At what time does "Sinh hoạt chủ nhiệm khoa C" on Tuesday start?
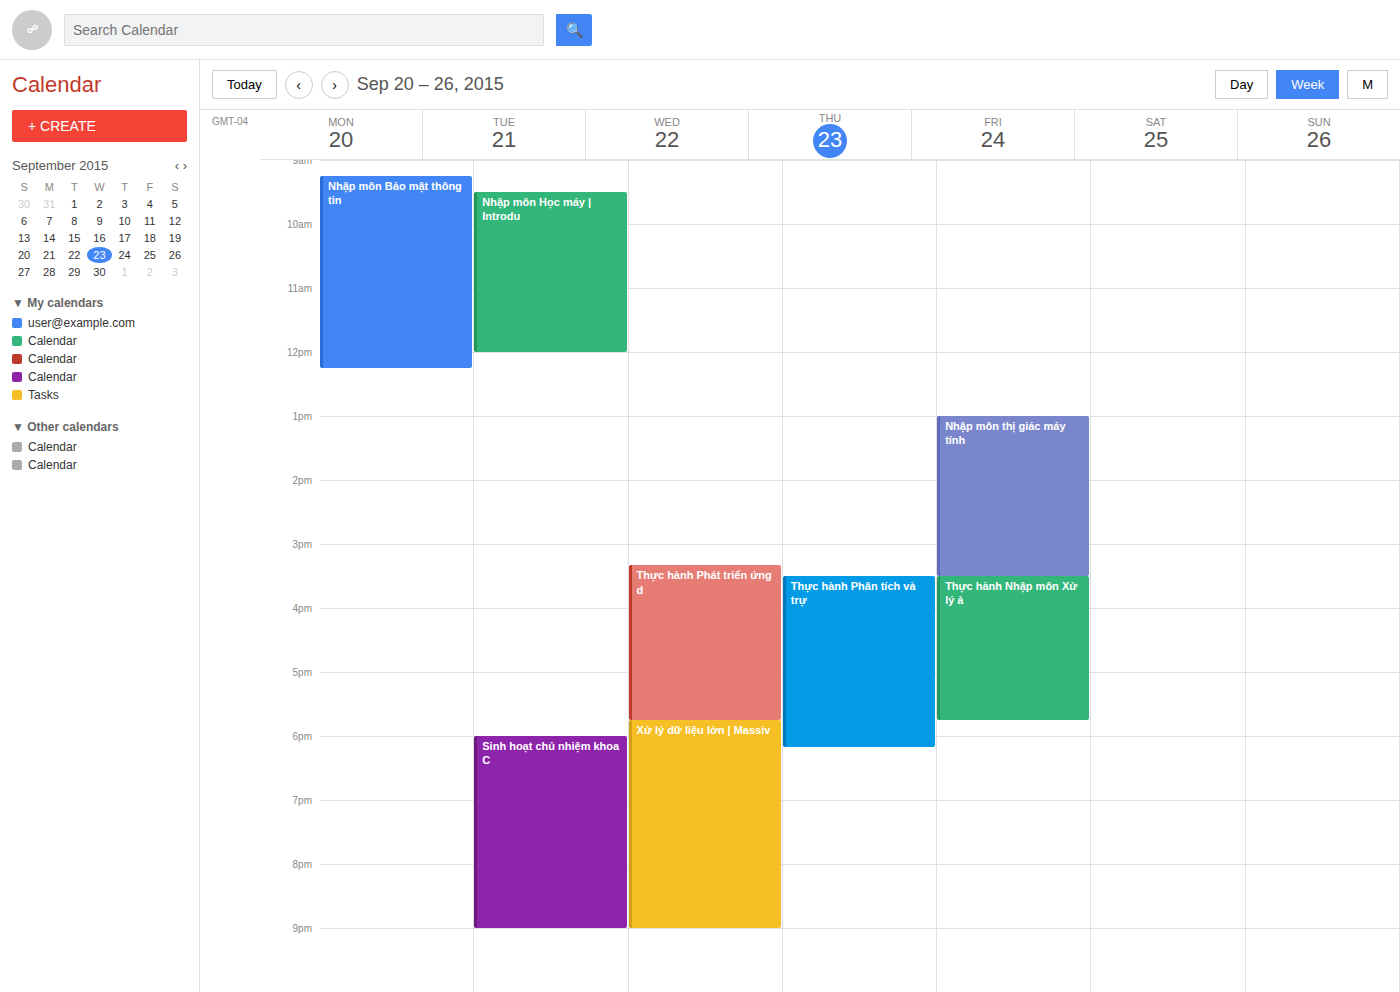
6:00 PM